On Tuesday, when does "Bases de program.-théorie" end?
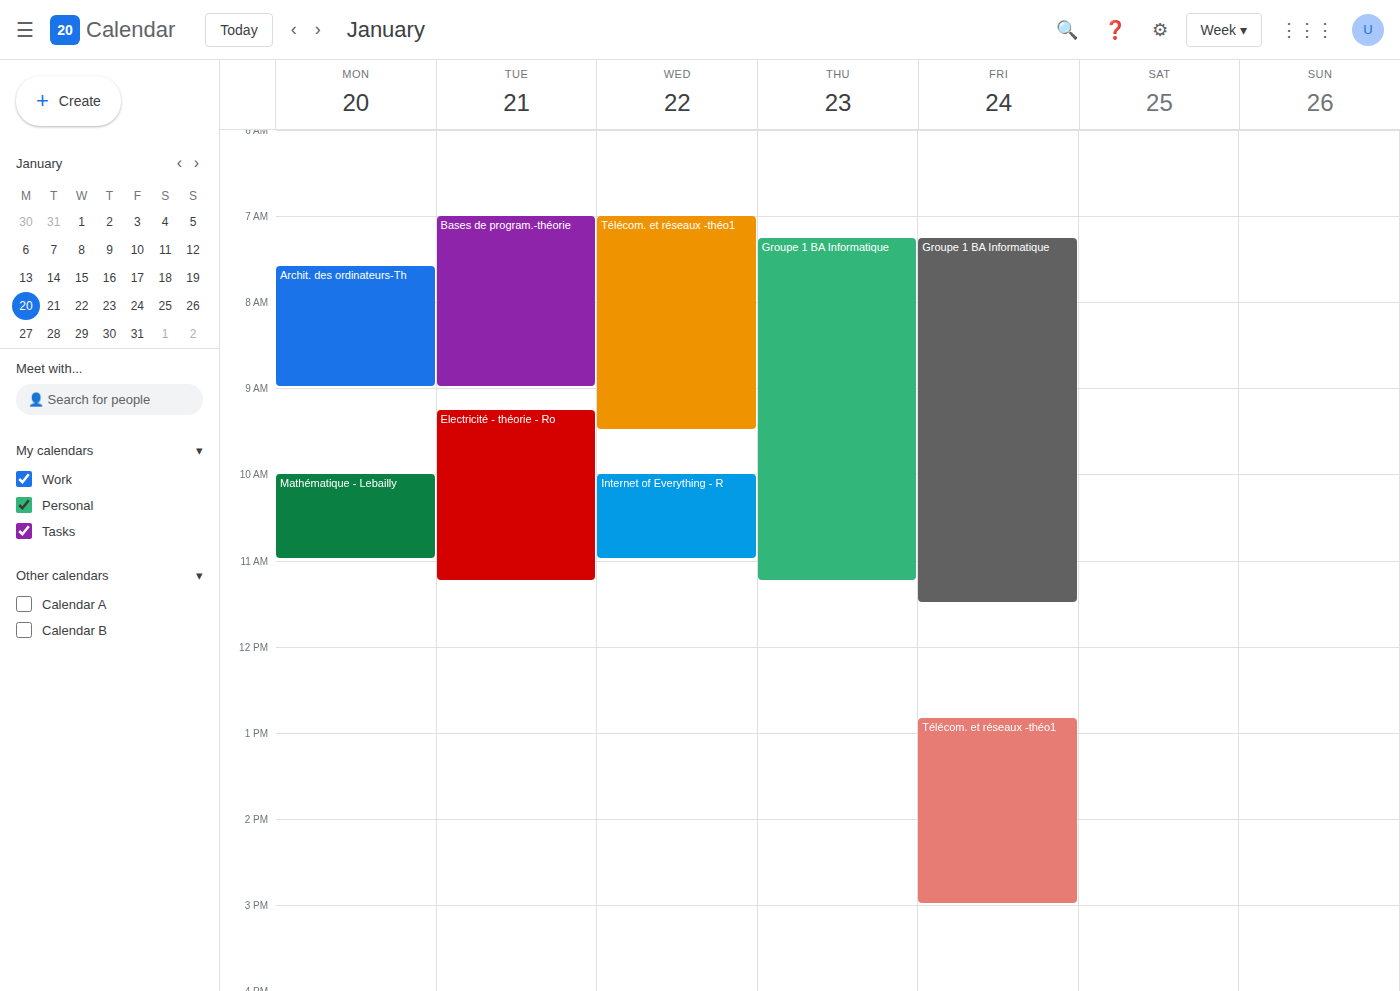
9:00 AM